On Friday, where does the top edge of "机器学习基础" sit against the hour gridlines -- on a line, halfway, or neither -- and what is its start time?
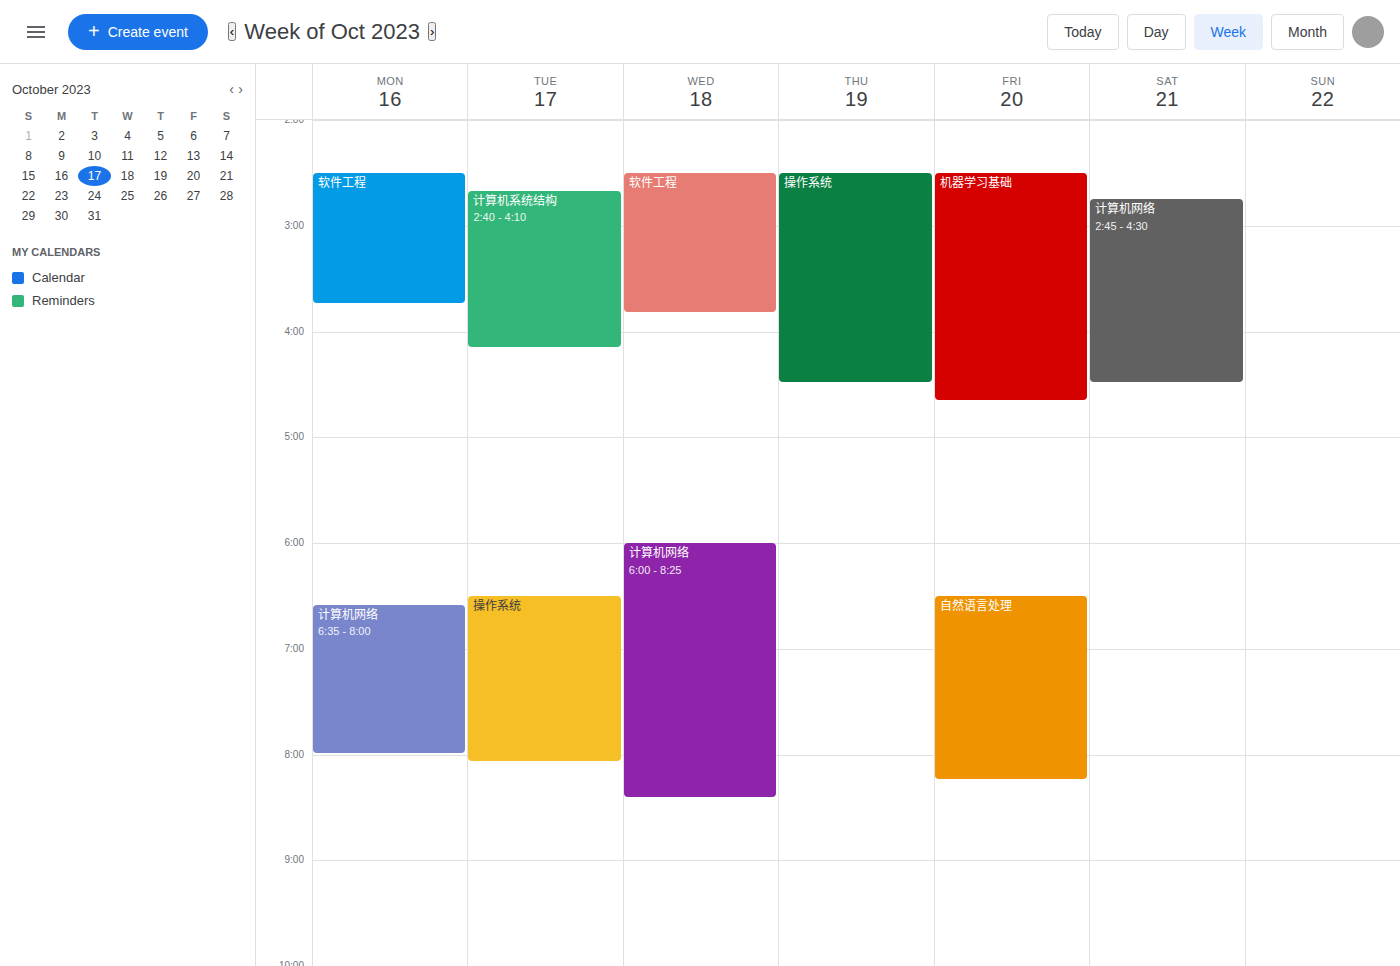
2:30 AM -- halfway between the 2 AM and 3 AM lines.